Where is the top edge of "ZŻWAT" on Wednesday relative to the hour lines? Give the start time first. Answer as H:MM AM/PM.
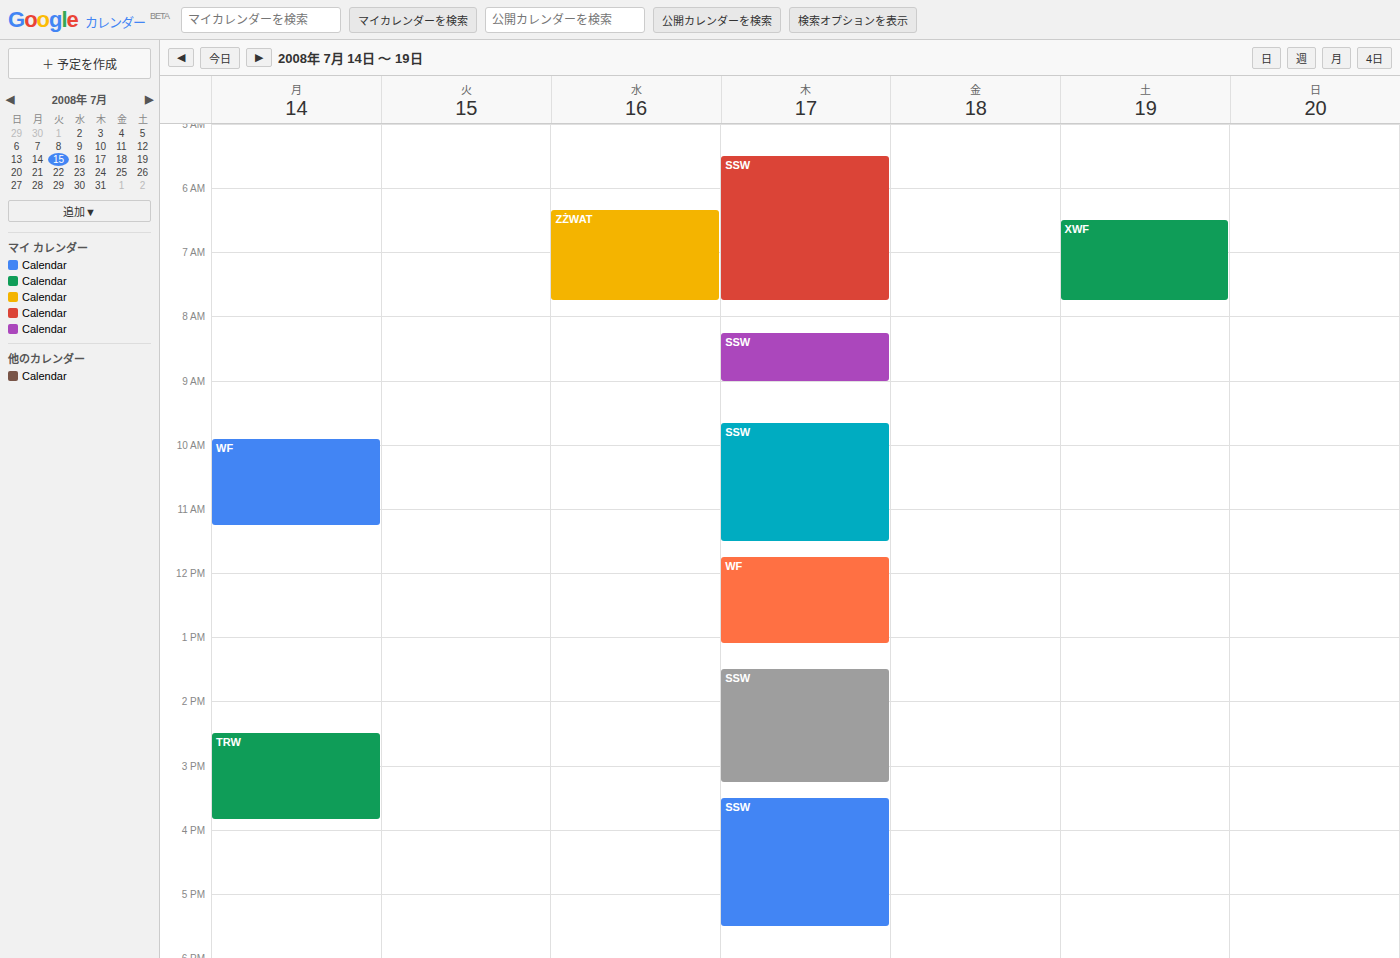
6:20 AM -- neither: 20 minutes below the 6 AM line and 40 minutes above the 7 AM line.